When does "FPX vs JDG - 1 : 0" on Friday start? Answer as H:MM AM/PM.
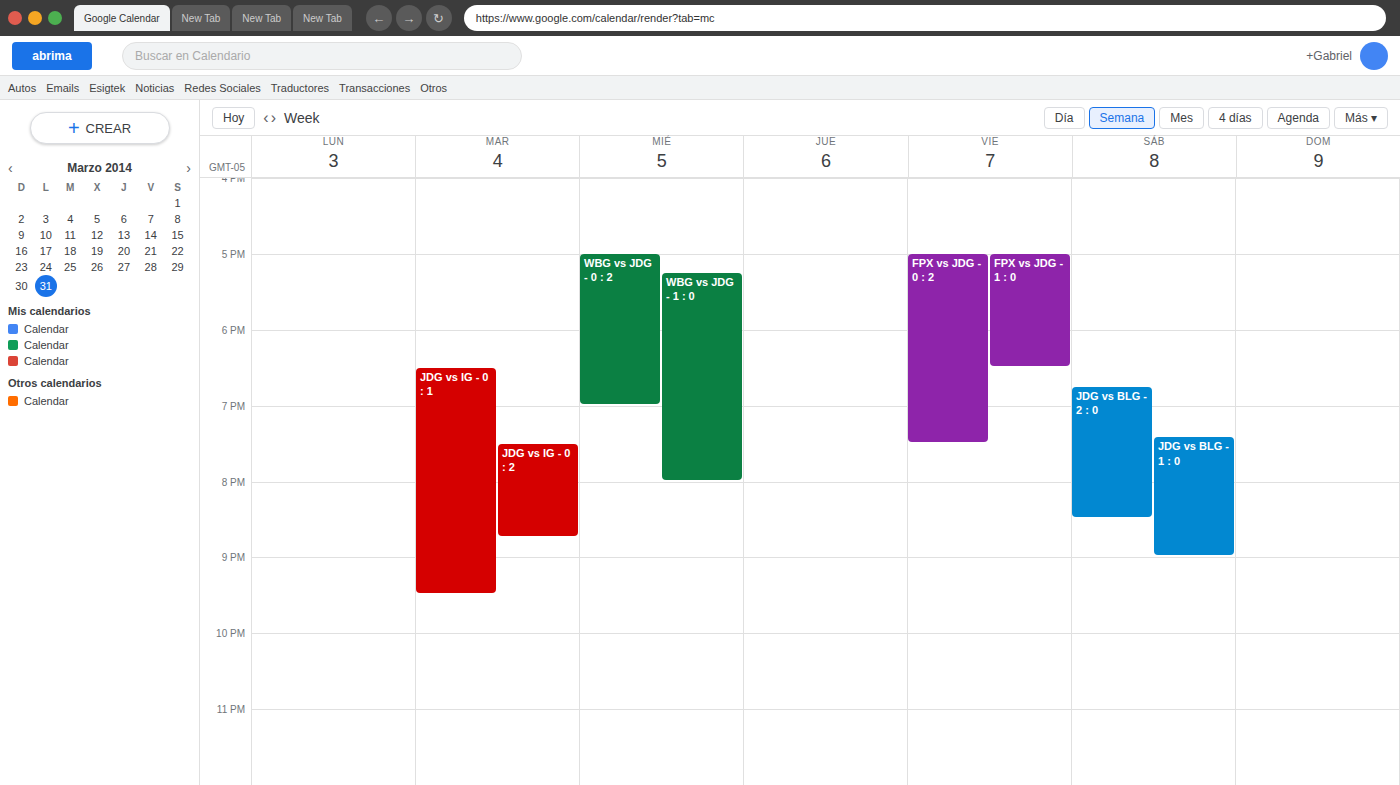
5:00 PM